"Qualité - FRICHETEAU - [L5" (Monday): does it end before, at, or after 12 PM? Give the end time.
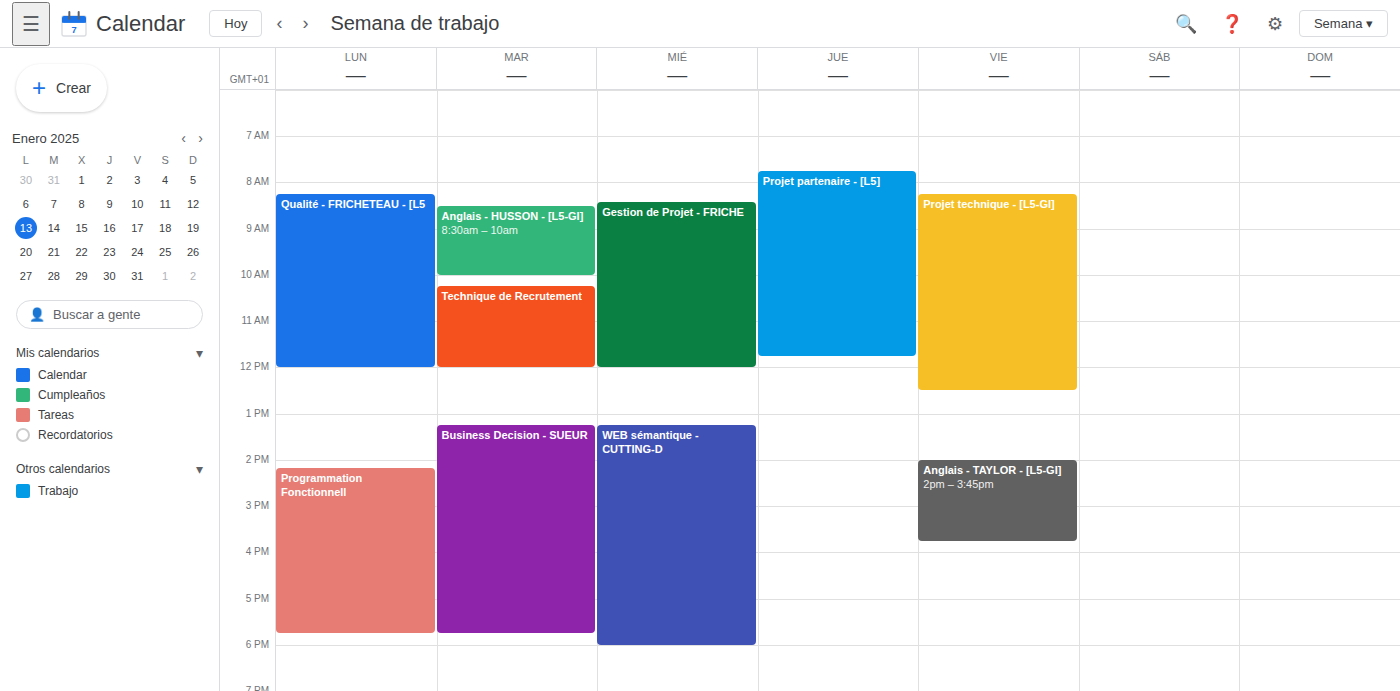
12:00 PM -- exactly at 12 PM, on the 12 PM line.